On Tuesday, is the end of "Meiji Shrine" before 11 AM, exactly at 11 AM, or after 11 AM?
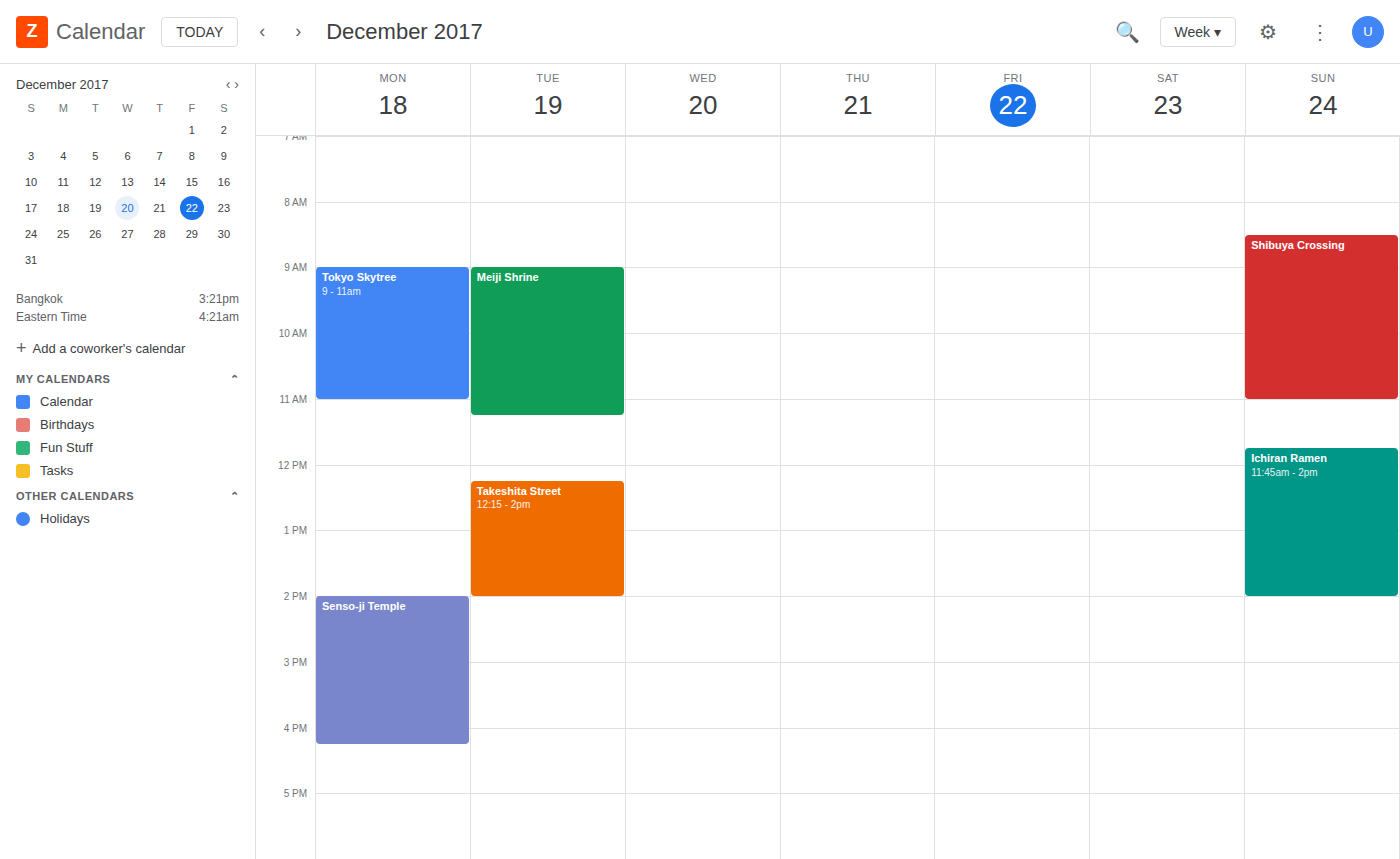
11:15 AM -- after 11 AM, 15 minutes below the 11 AM line.